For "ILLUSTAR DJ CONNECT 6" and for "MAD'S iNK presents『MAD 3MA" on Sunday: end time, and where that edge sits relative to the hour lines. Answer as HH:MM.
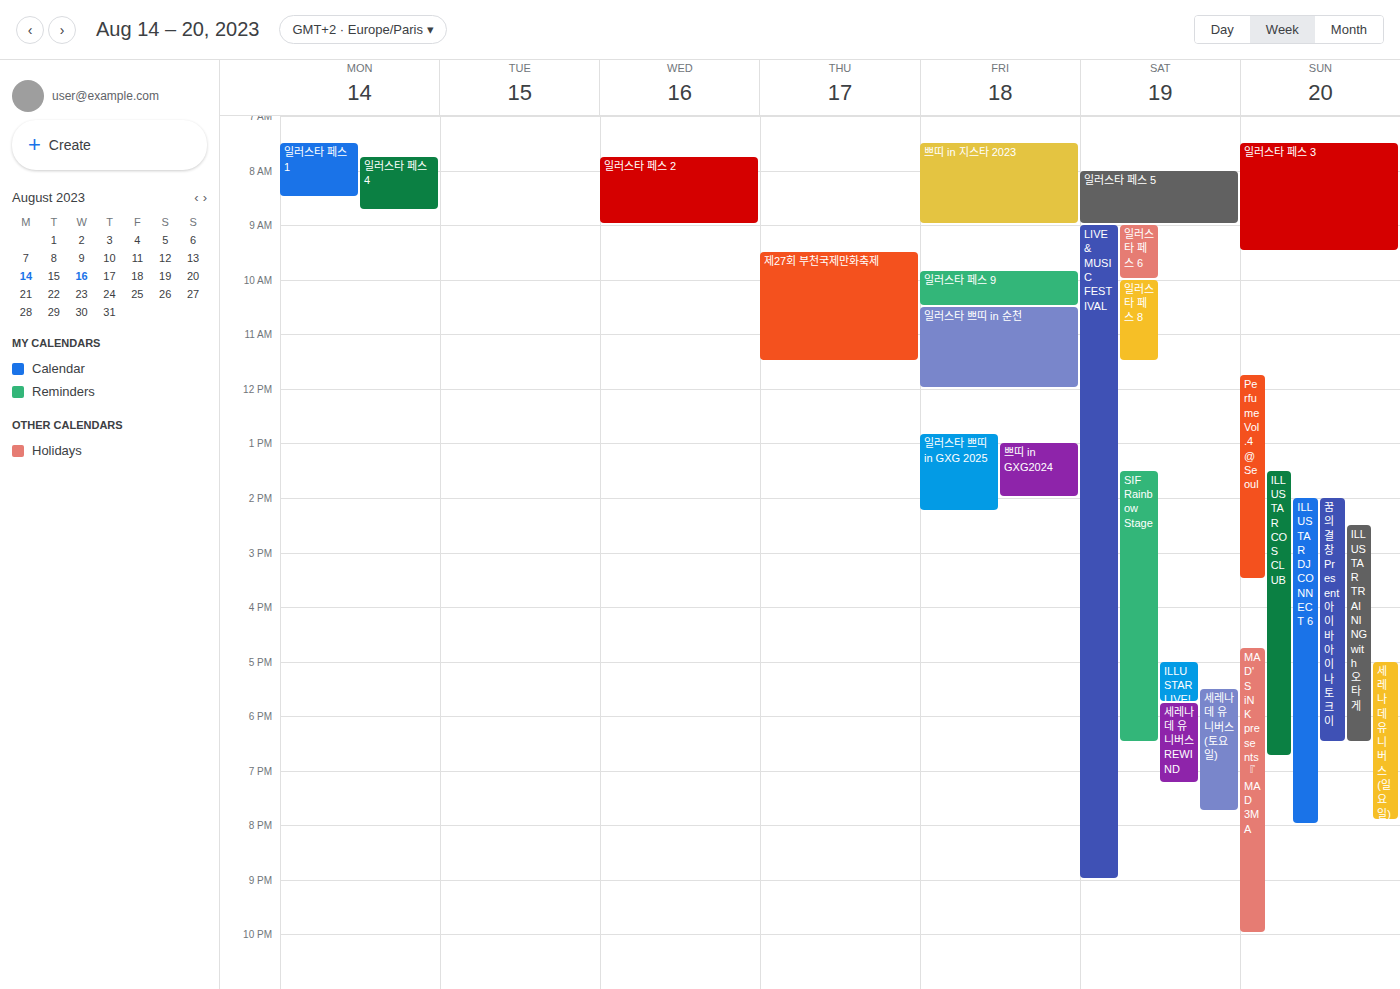
"ILLUSTAR DJ CONNECT 6": 20:00, exactly on the 20:00 line. "MAD'S iNK presents『MAD 3MA": 22:00, exactly on the 22:00 line.